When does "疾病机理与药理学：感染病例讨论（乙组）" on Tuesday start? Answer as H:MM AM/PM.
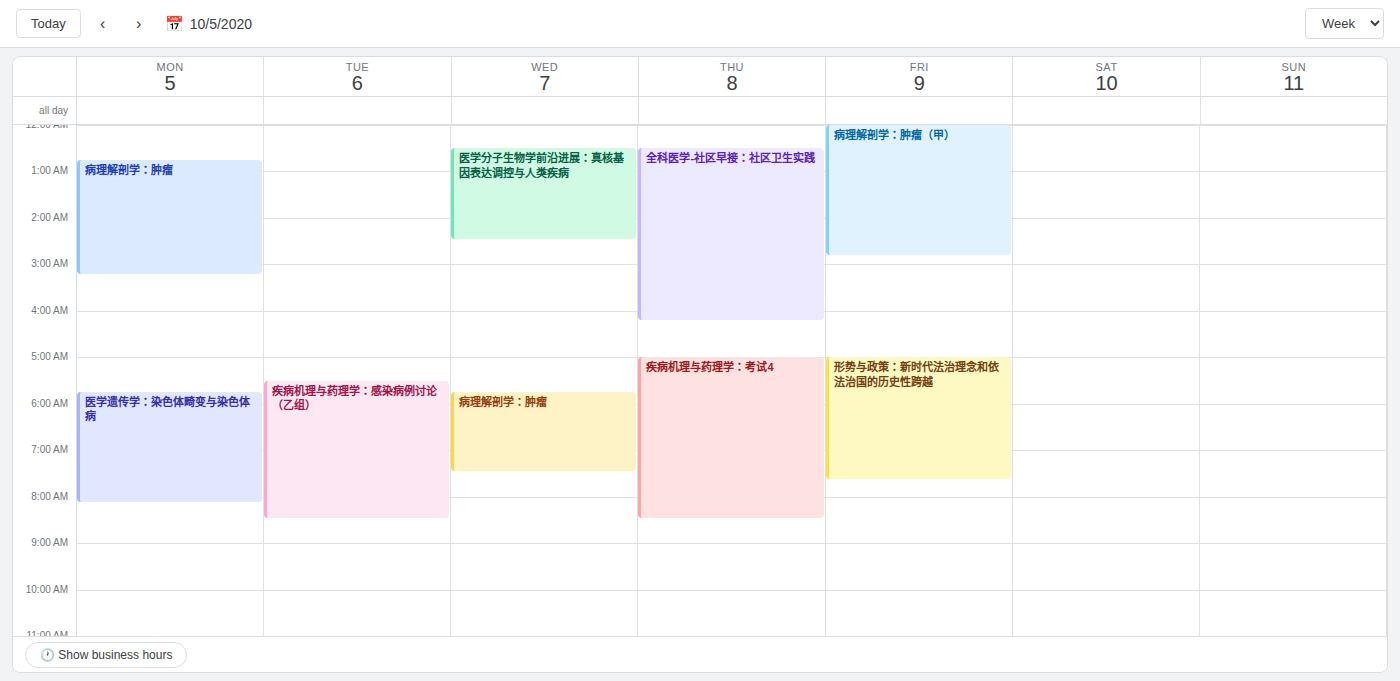
5:30 AM